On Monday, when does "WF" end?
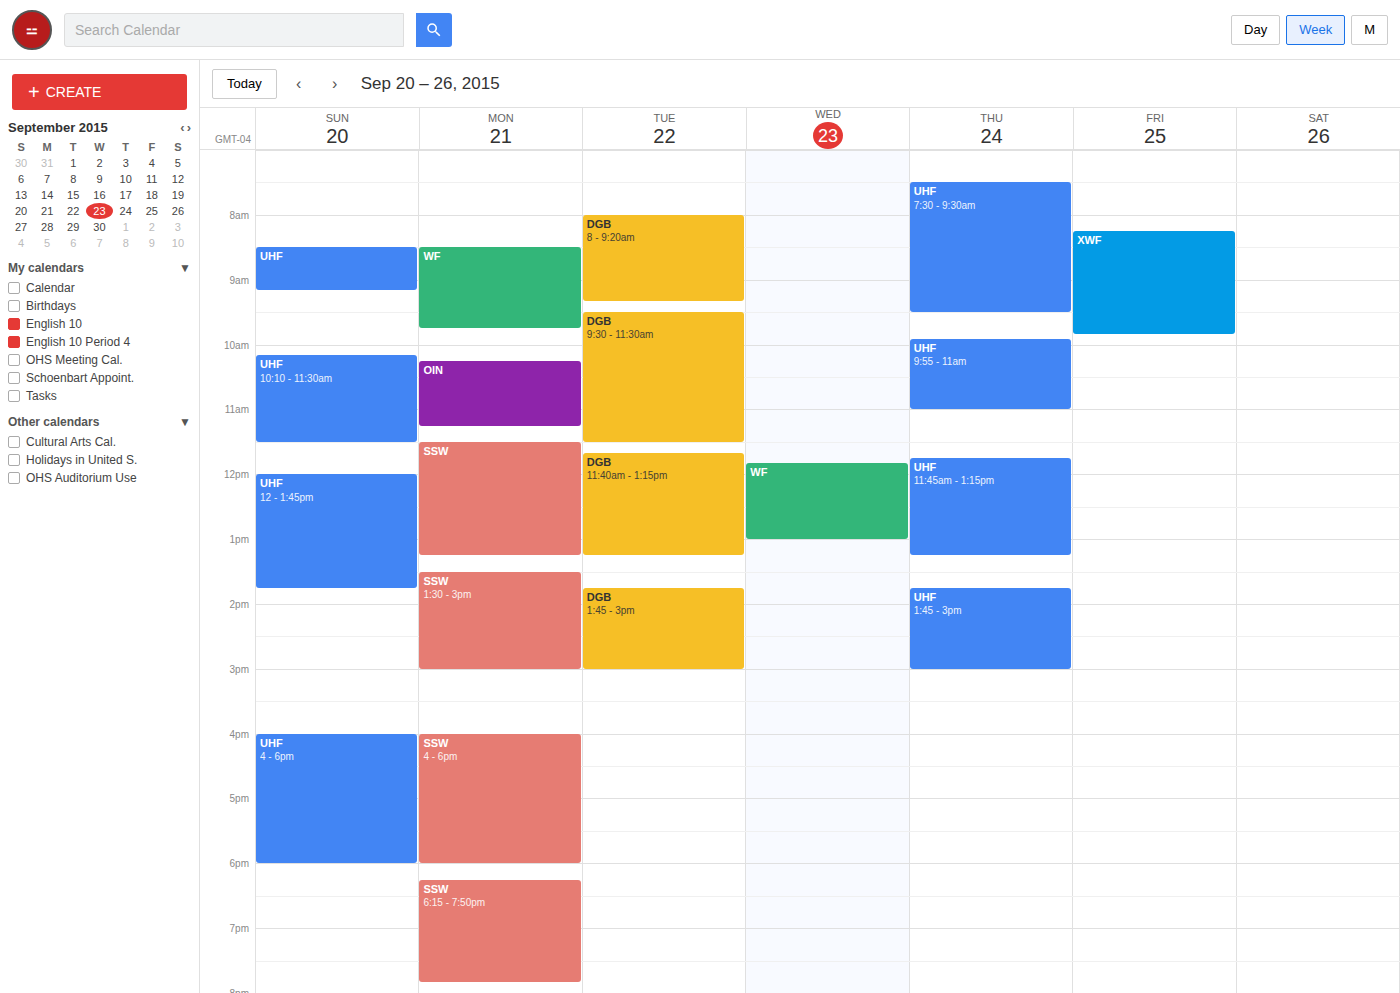
9:45 AM